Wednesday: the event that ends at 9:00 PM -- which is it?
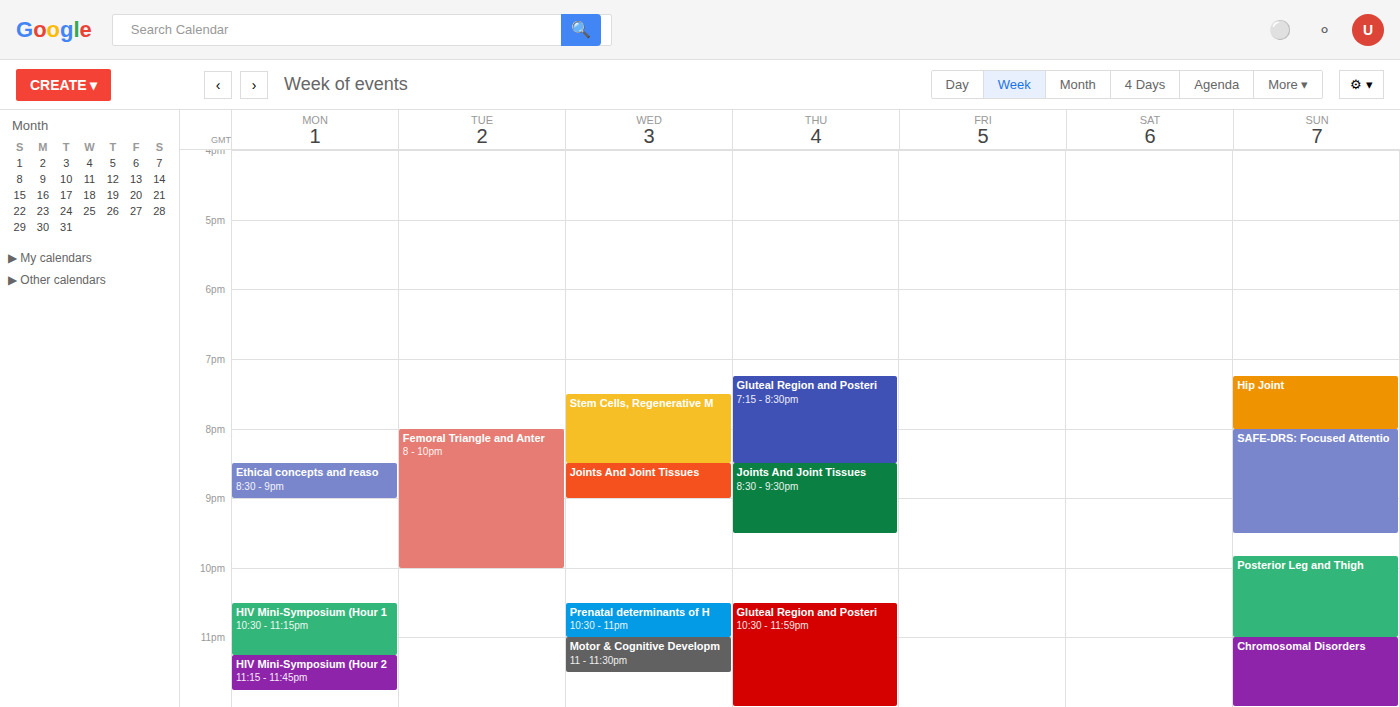
"Joints And Joint Tissues"